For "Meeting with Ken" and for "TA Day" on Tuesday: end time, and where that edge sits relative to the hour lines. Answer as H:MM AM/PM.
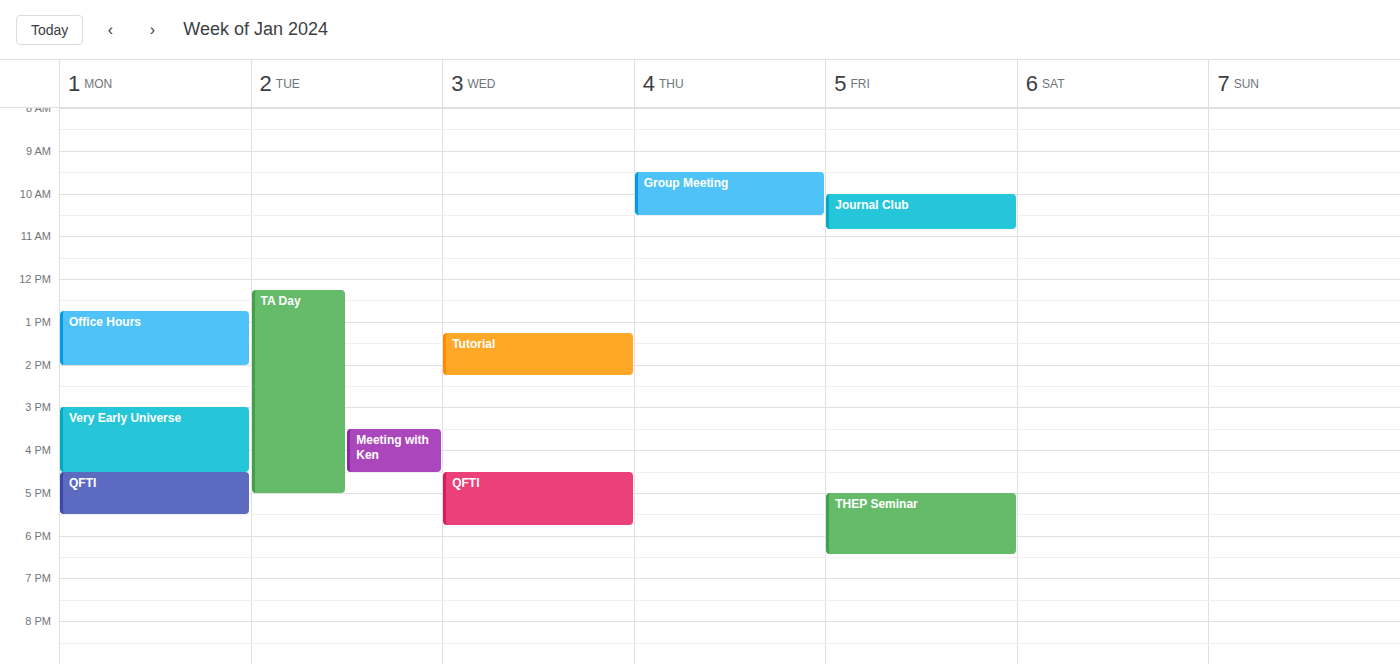
"Meeting with Ken": 4:30 PM, halfway between the 4 PM and 5 PM lines. "TA Day": 5:00 PM, exactly on the 5 PM line.